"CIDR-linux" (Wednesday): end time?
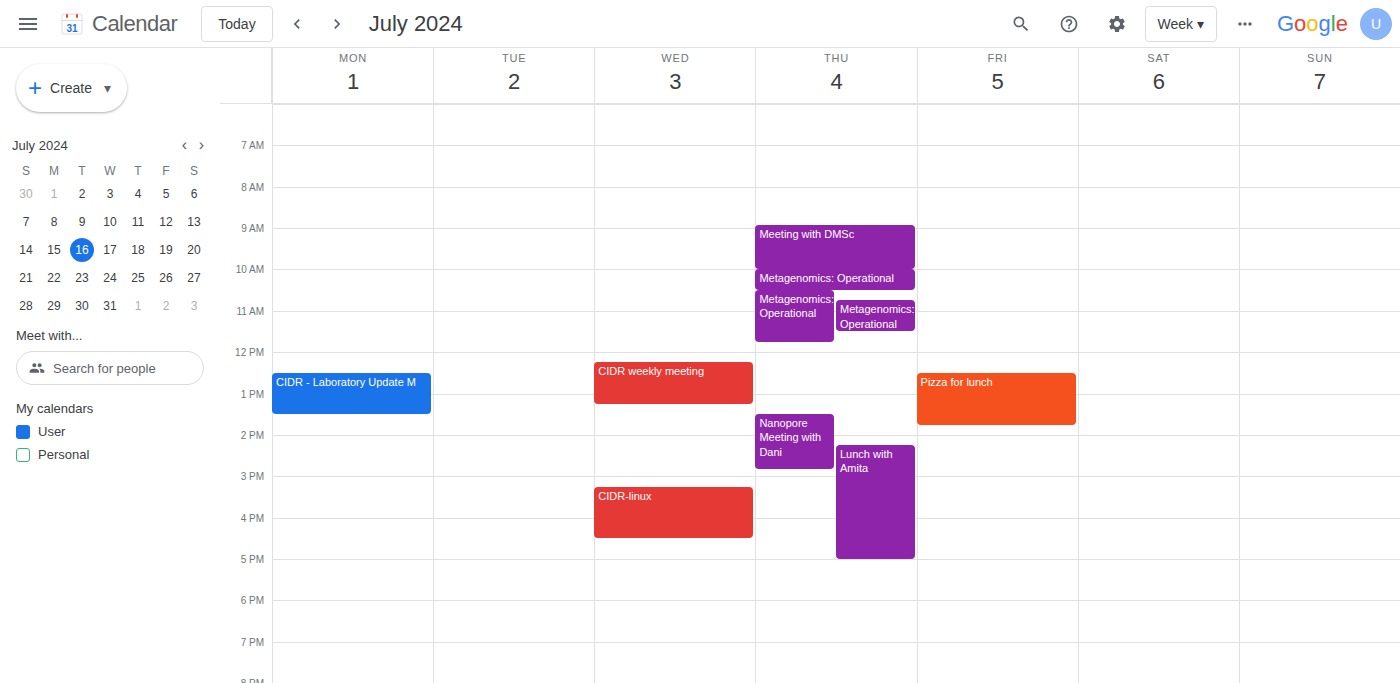
4:30 PM